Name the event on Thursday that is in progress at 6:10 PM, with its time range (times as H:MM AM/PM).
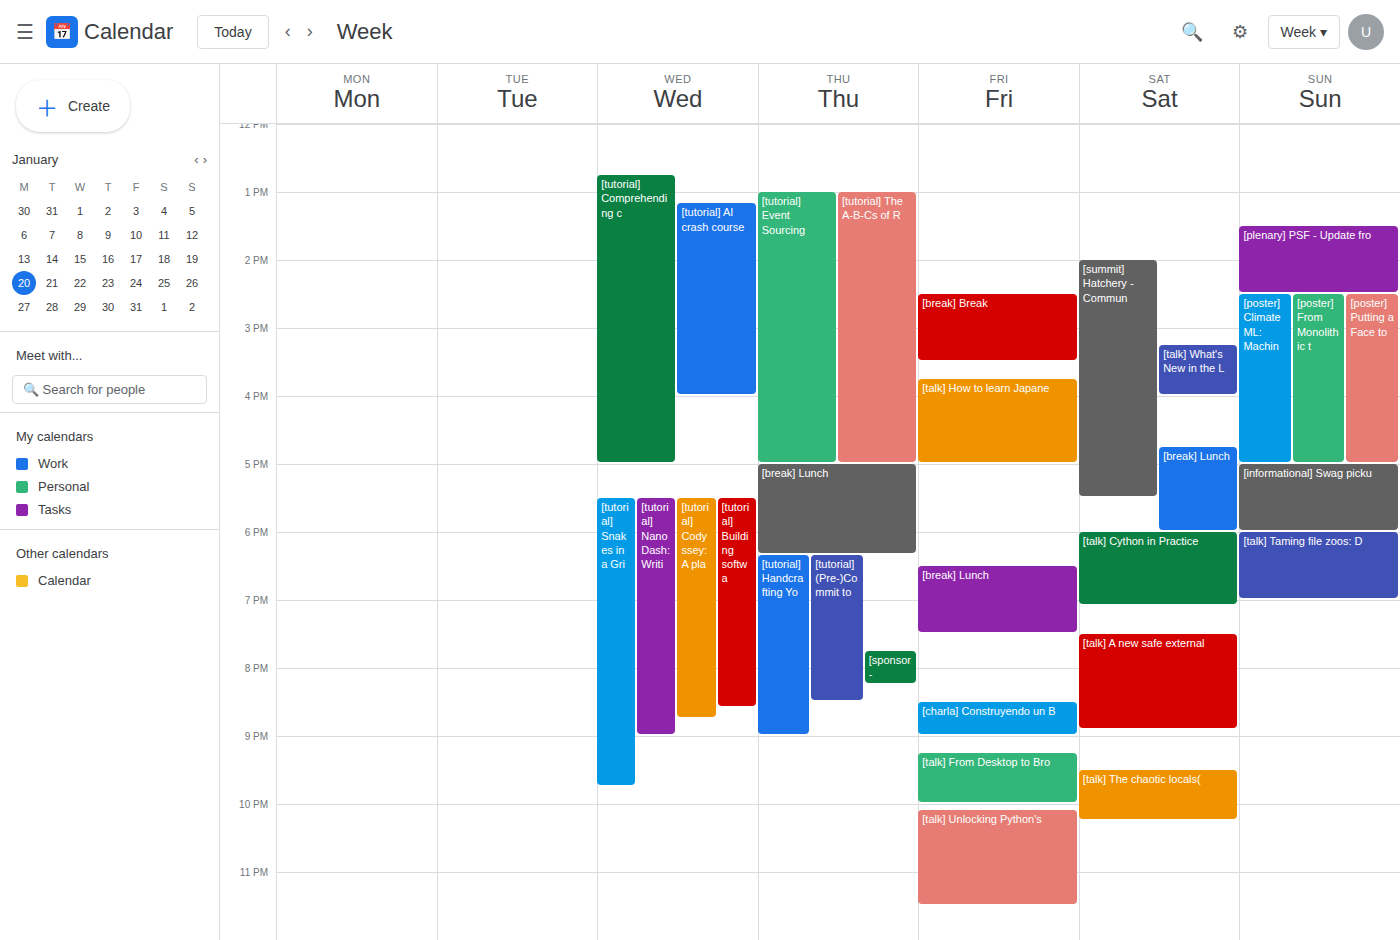
"[break] Lunch", 5:00 PM to 6:20 PM